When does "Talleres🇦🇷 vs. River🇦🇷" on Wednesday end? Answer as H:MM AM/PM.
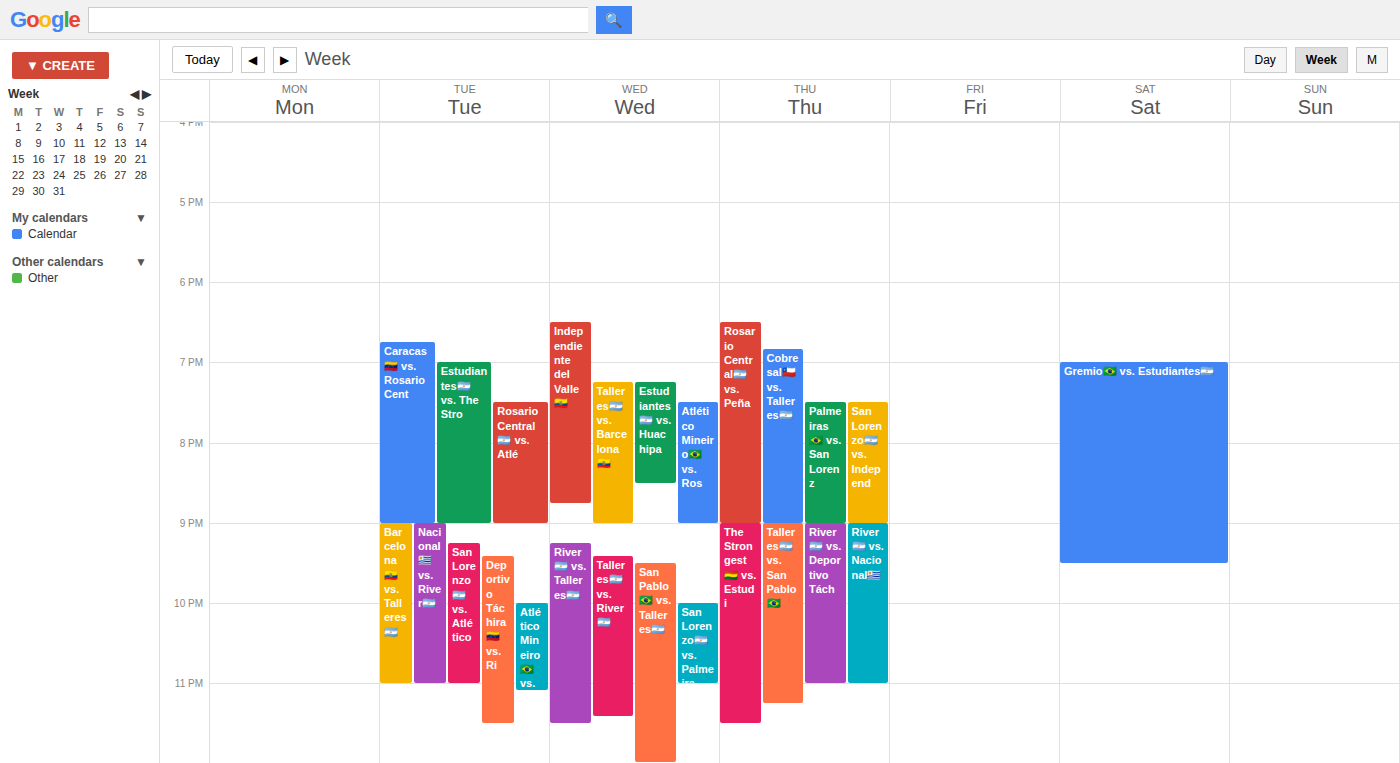
11:25 PM